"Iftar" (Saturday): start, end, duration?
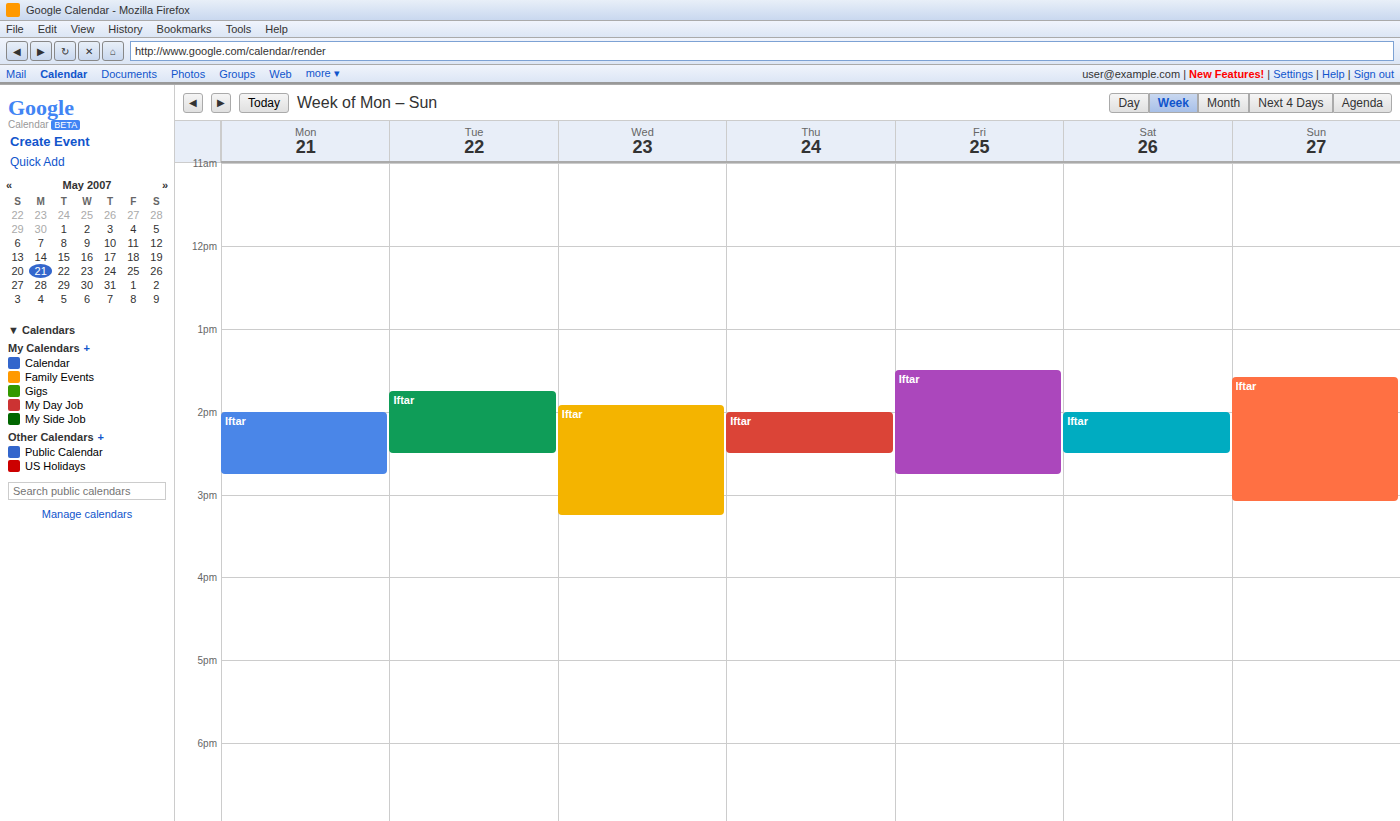
2:00 PM to 2:30 PM, 30 minutes